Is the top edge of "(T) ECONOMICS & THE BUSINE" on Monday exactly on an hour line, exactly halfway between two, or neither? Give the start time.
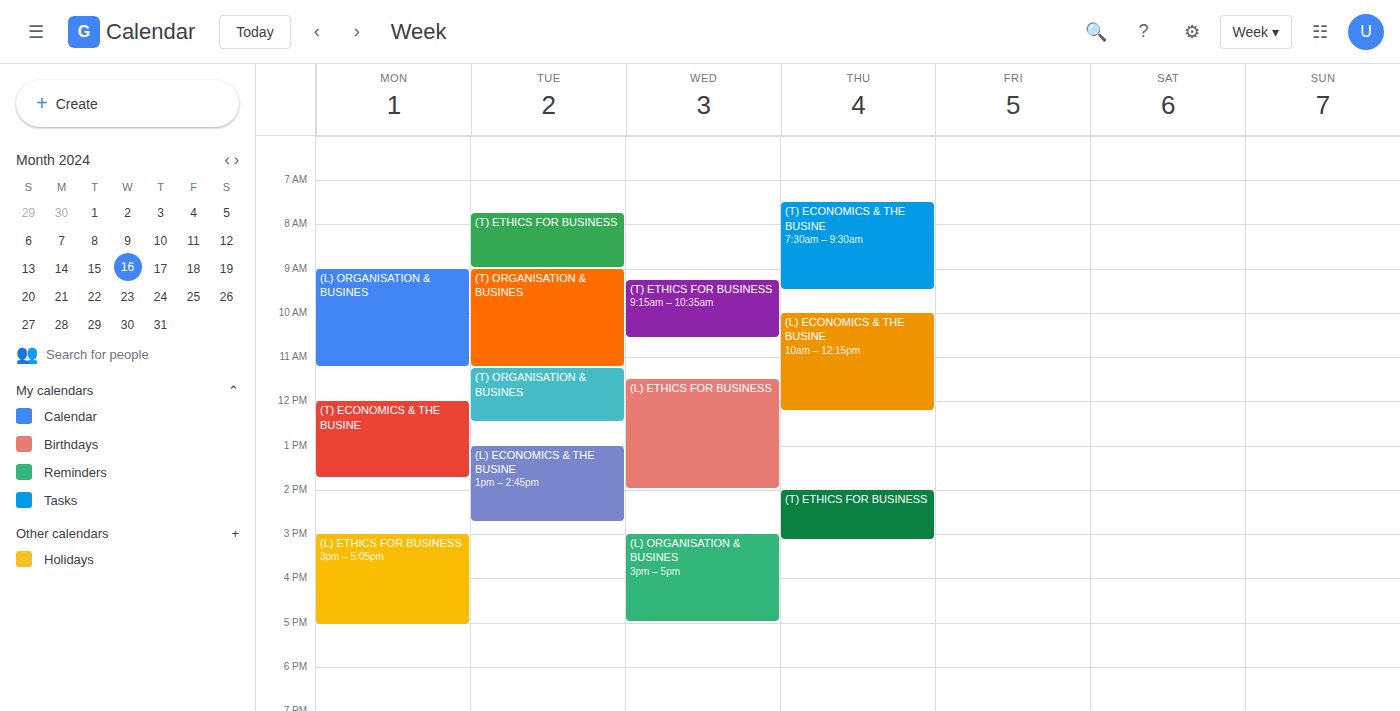
12:00 -- exactly on the 12:00 line.